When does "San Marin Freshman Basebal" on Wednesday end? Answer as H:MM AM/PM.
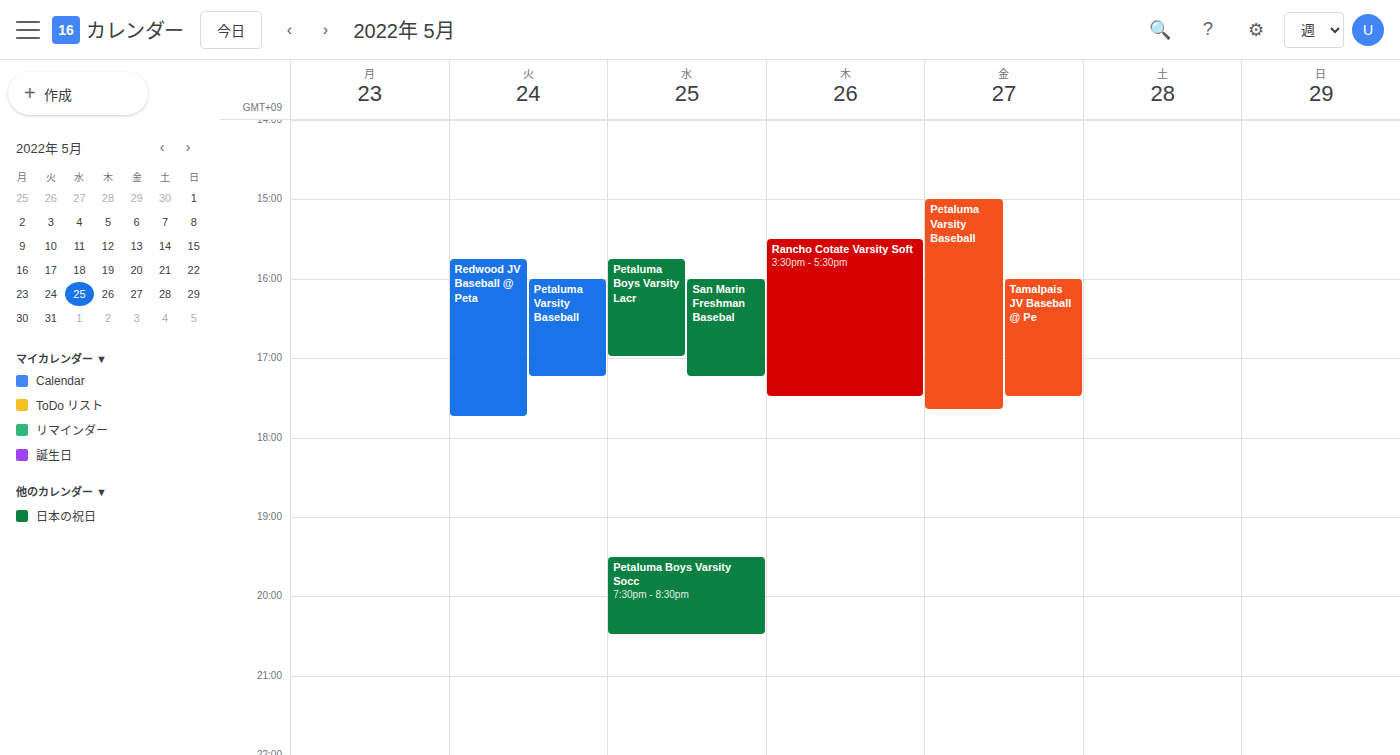
5:15 PM